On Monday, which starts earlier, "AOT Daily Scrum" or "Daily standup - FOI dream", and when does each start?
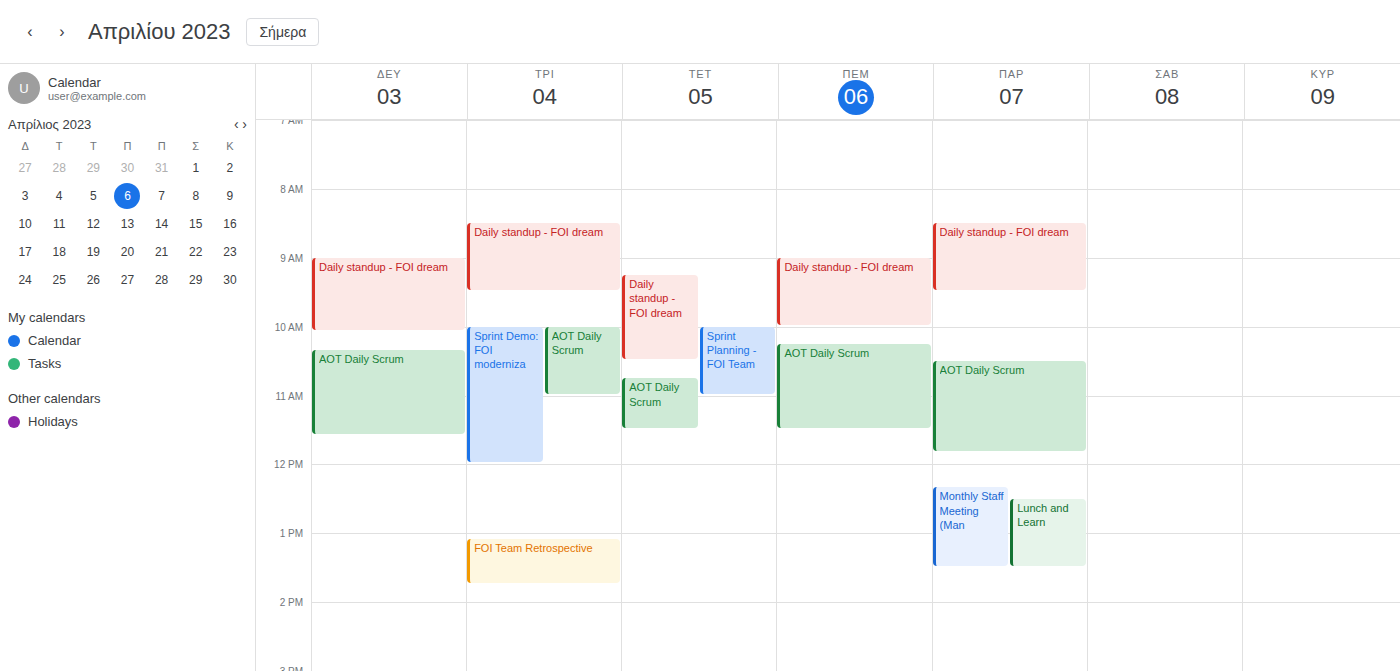
"Daily standup - FOI dream" 9:00 AM; "AOT Daily Scrum" 10:20 AM.